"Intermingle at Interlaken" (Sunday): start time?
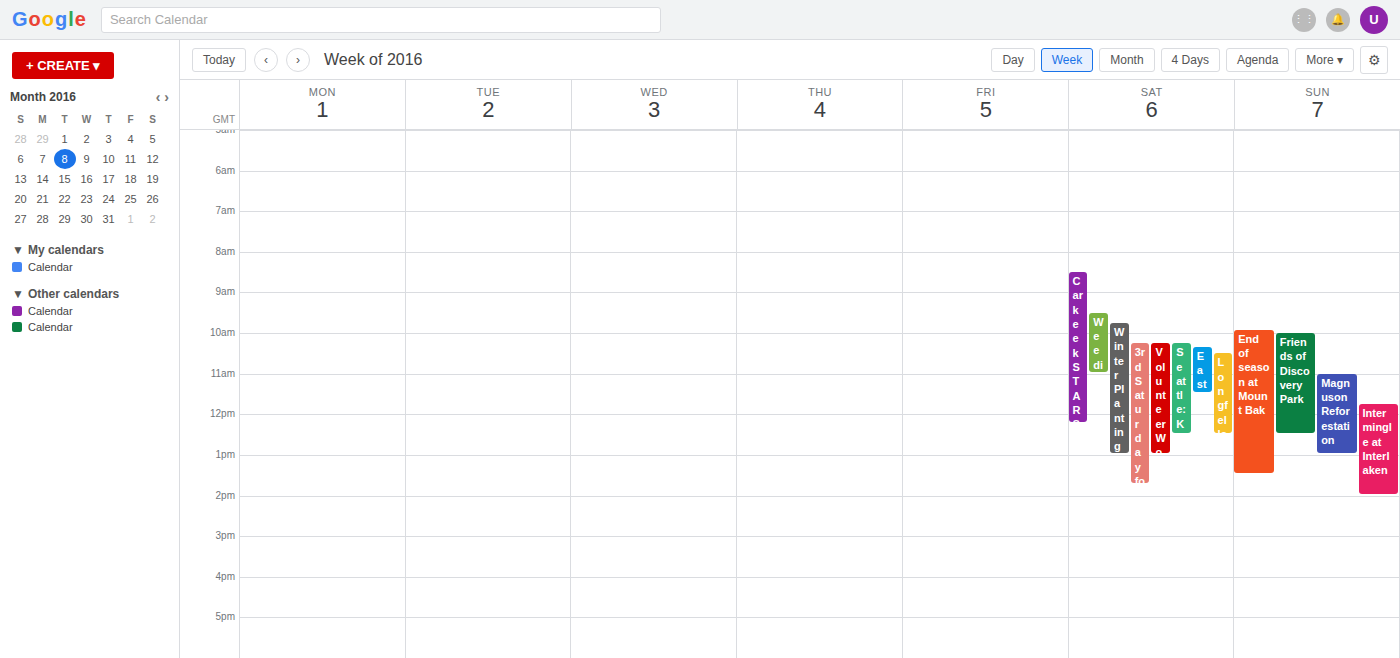
11:45 AM